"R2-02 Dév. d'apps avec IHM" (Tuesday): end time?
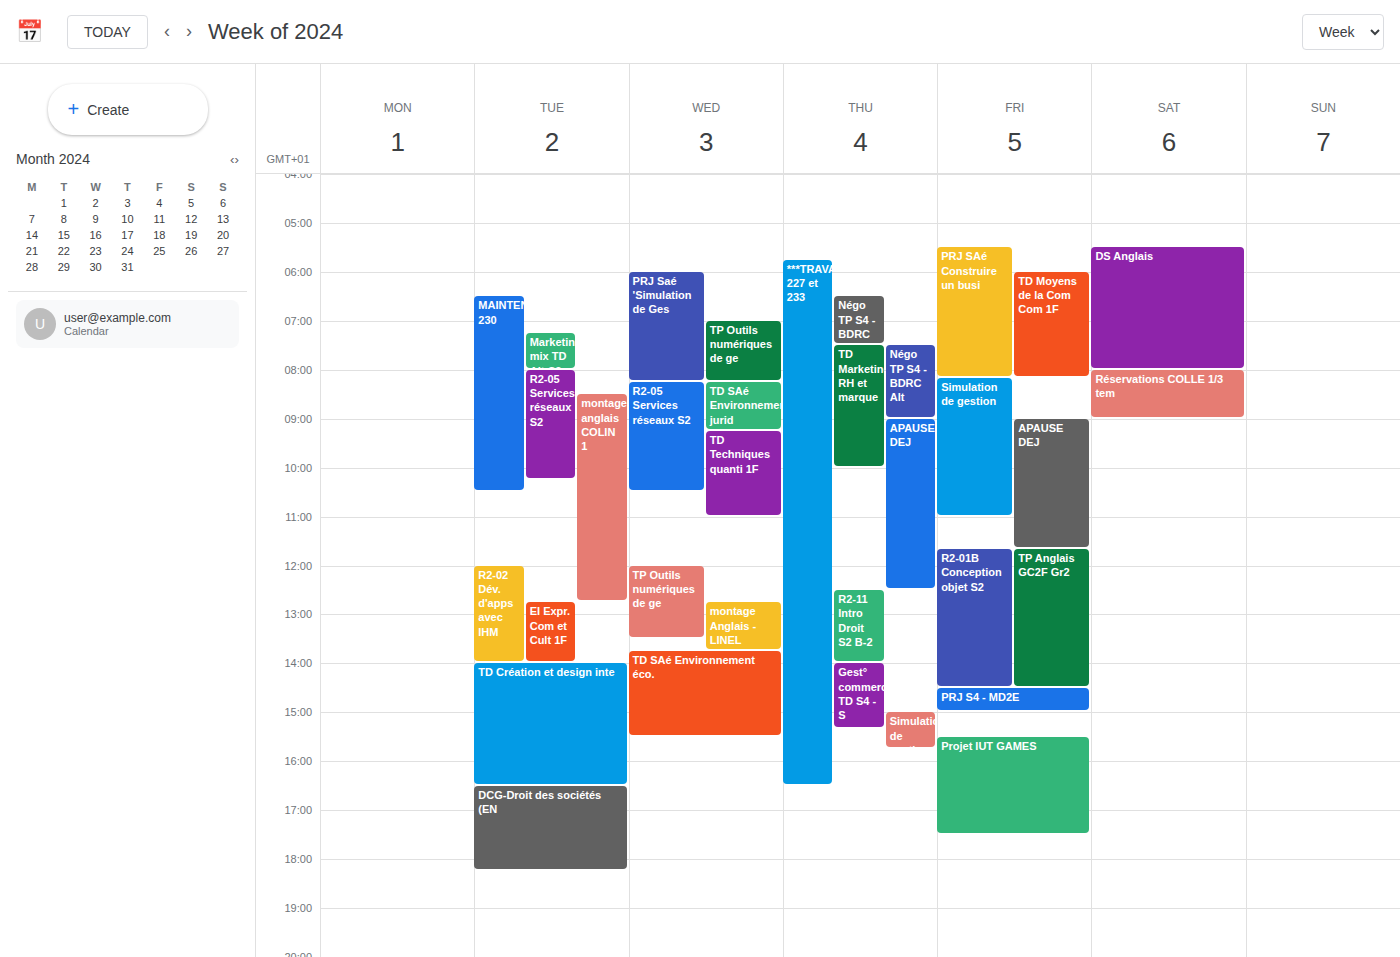
2:00 PM